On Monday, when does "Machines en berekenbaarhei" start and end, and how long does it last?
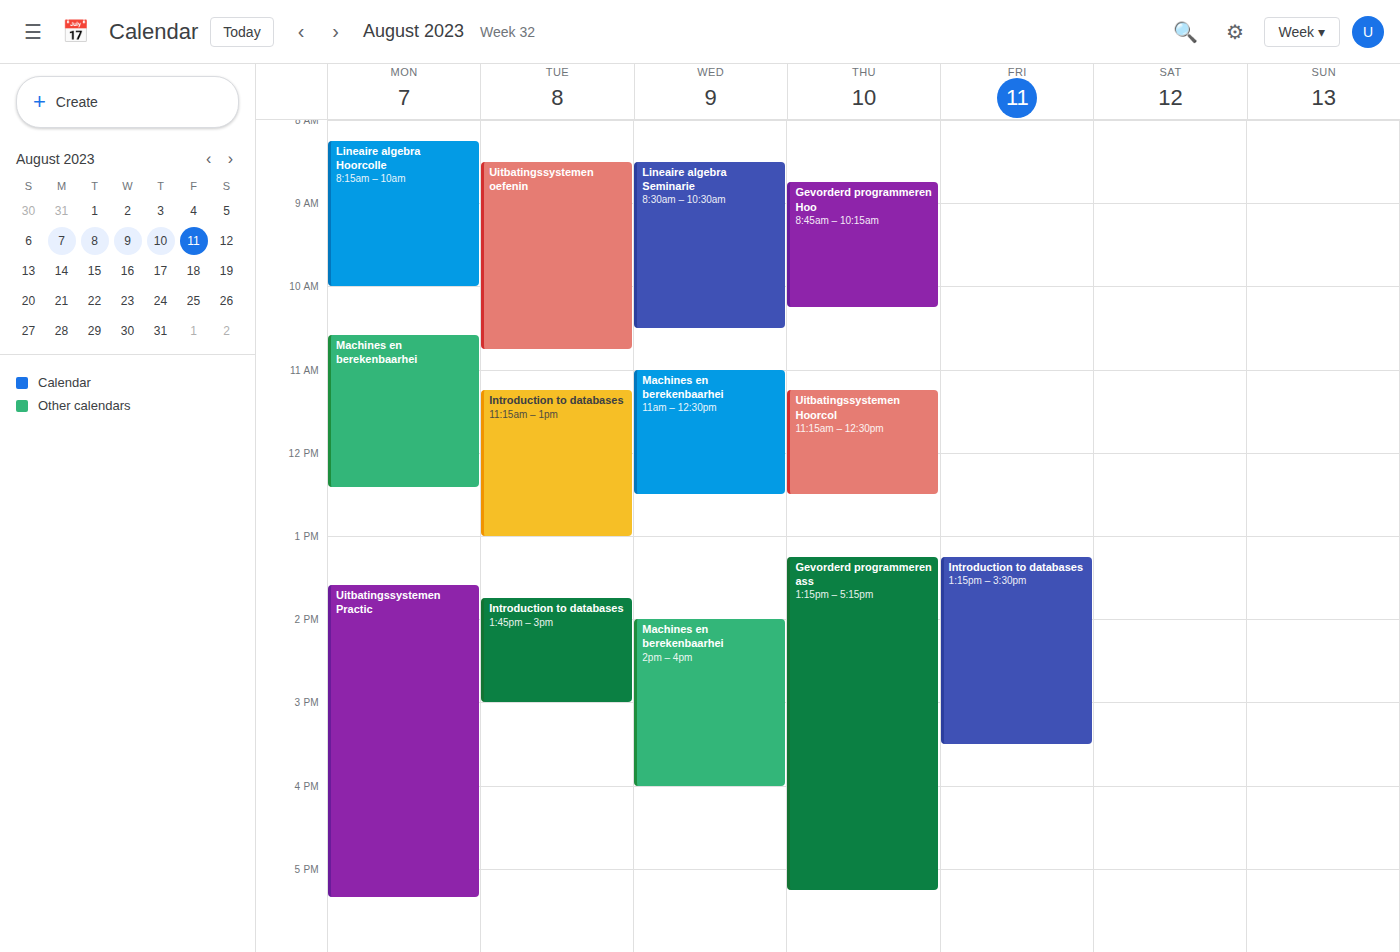
10:35 AM to 12:25 PM, 1 hour 50 minutes